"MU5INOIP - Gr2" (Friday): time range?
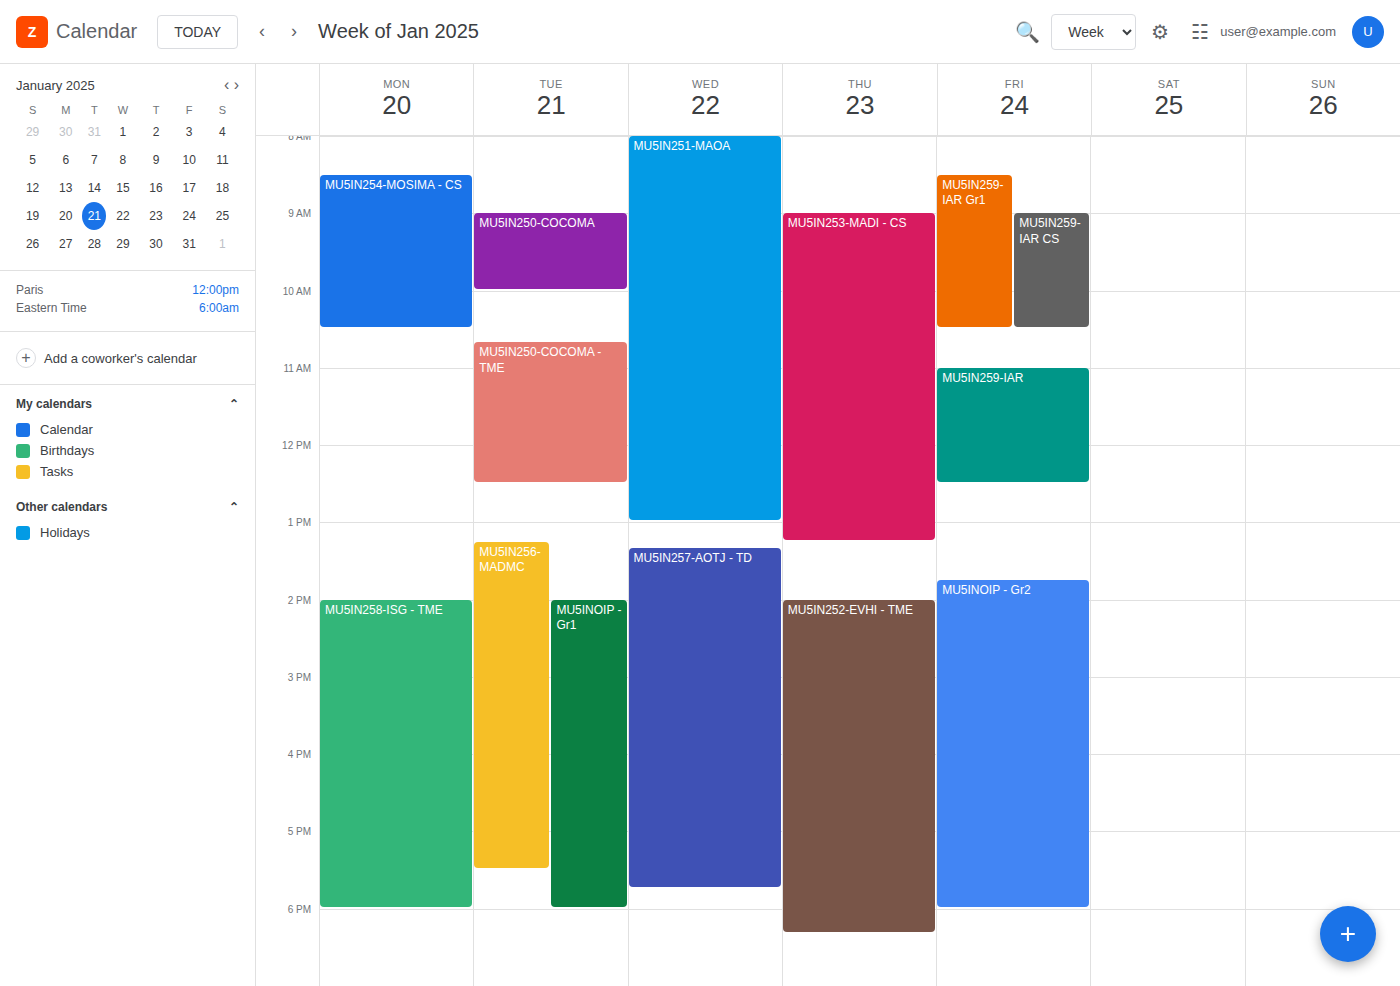
1:45 PM to 6:00 PM